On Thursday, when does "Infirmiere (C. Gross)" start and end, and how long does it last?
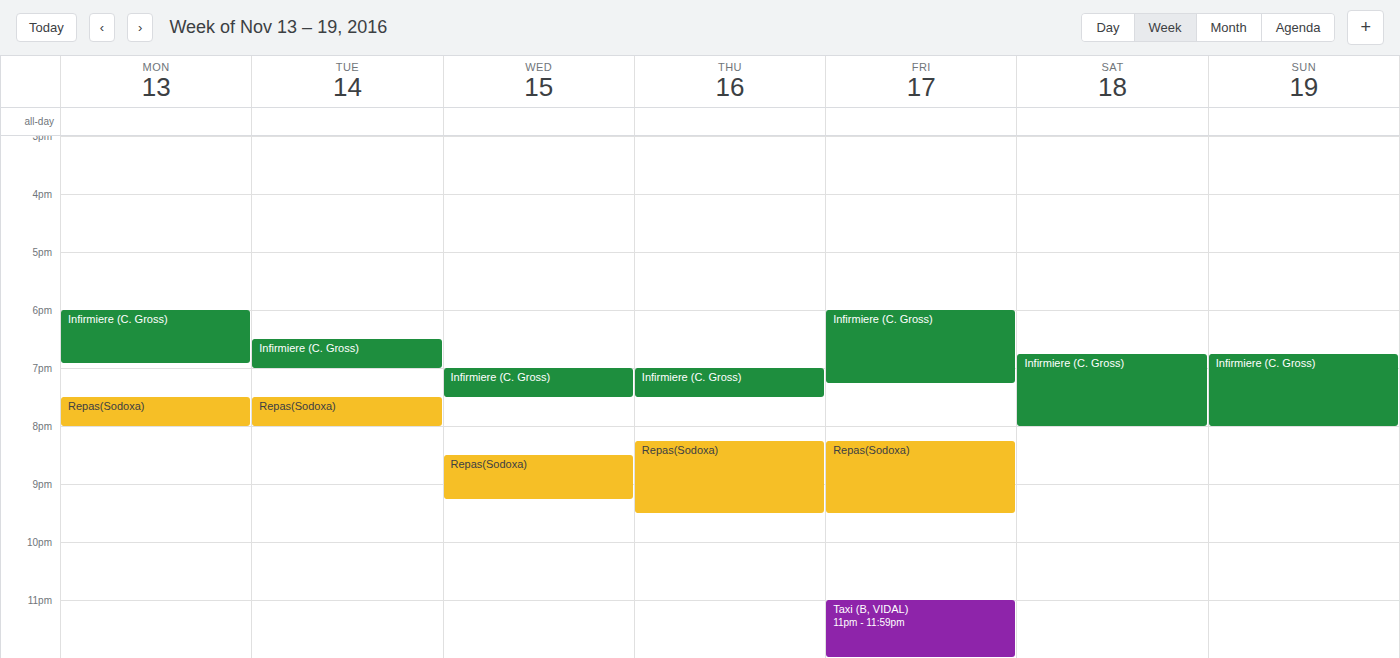
7:00 PM to 7:30 PM, 30 minutes